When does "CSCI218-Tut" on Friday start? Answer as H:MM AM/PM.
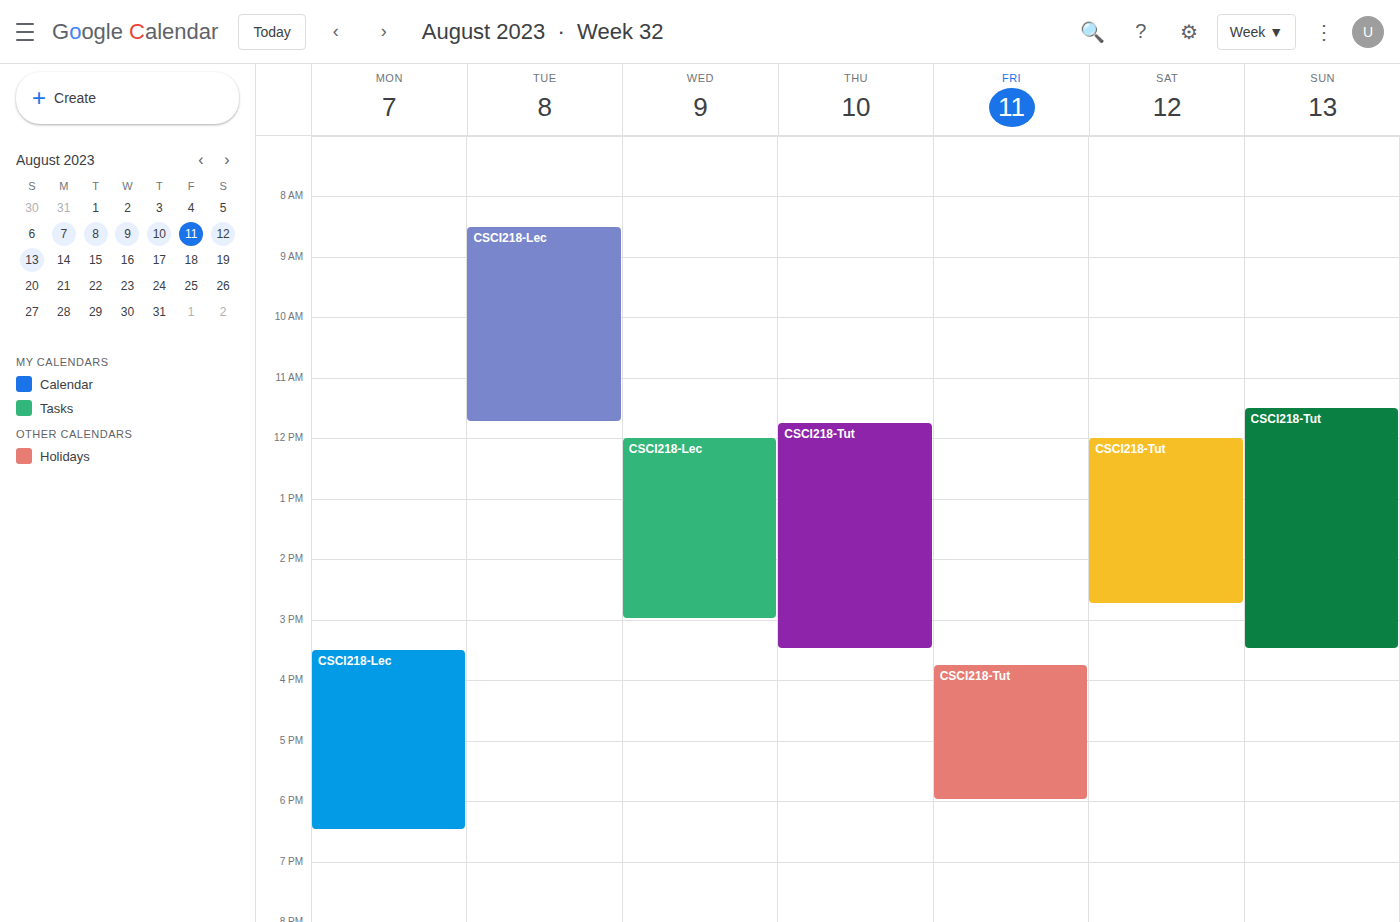
3:45 PM